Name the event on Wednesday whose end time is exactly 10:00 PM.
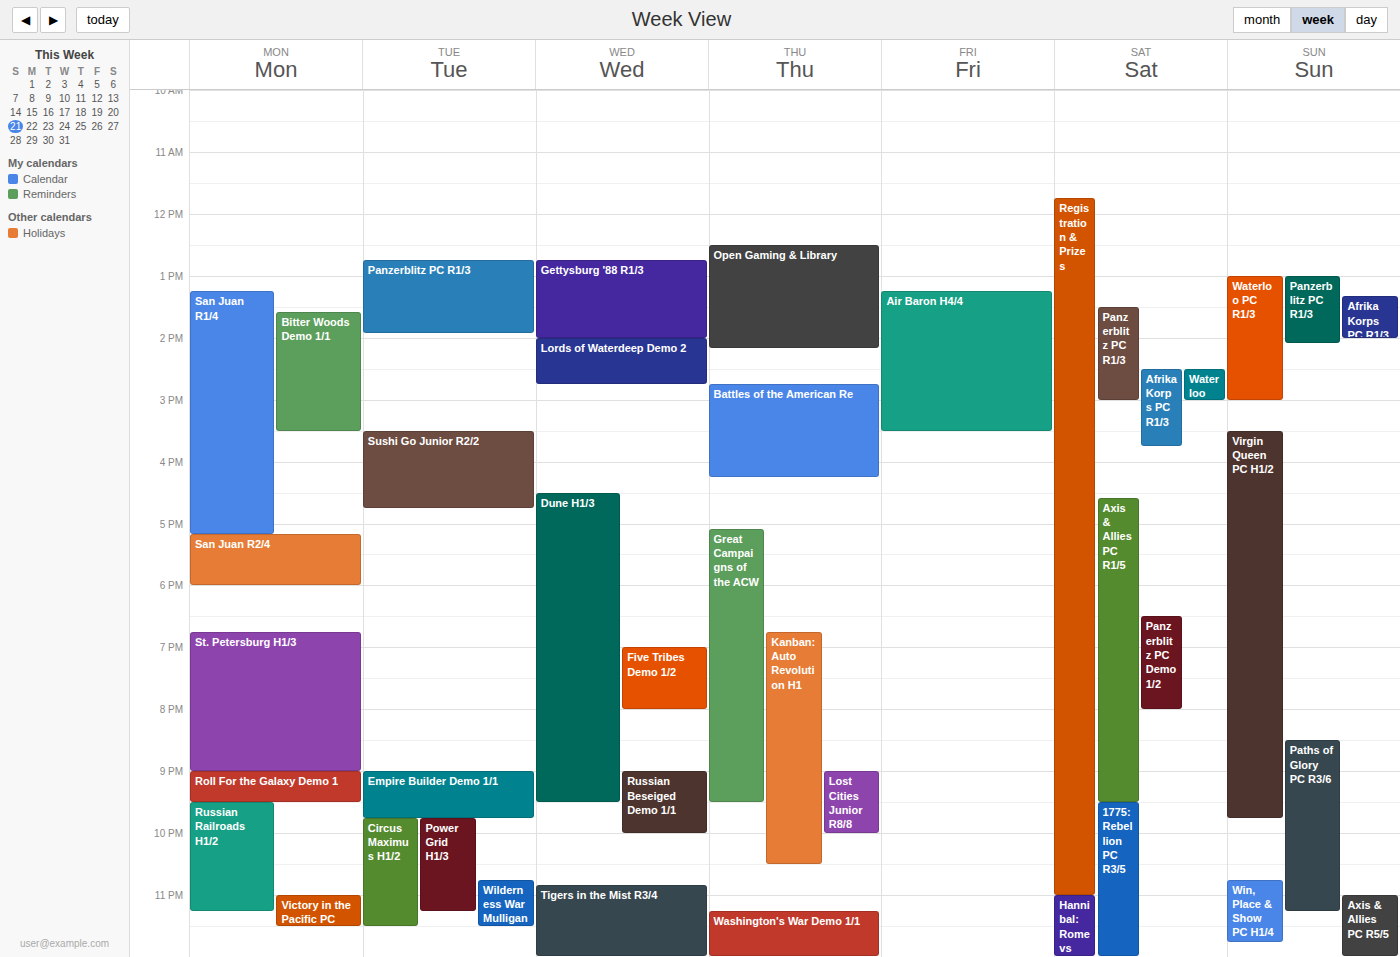
"Russian Beseiged Demo 1/1"